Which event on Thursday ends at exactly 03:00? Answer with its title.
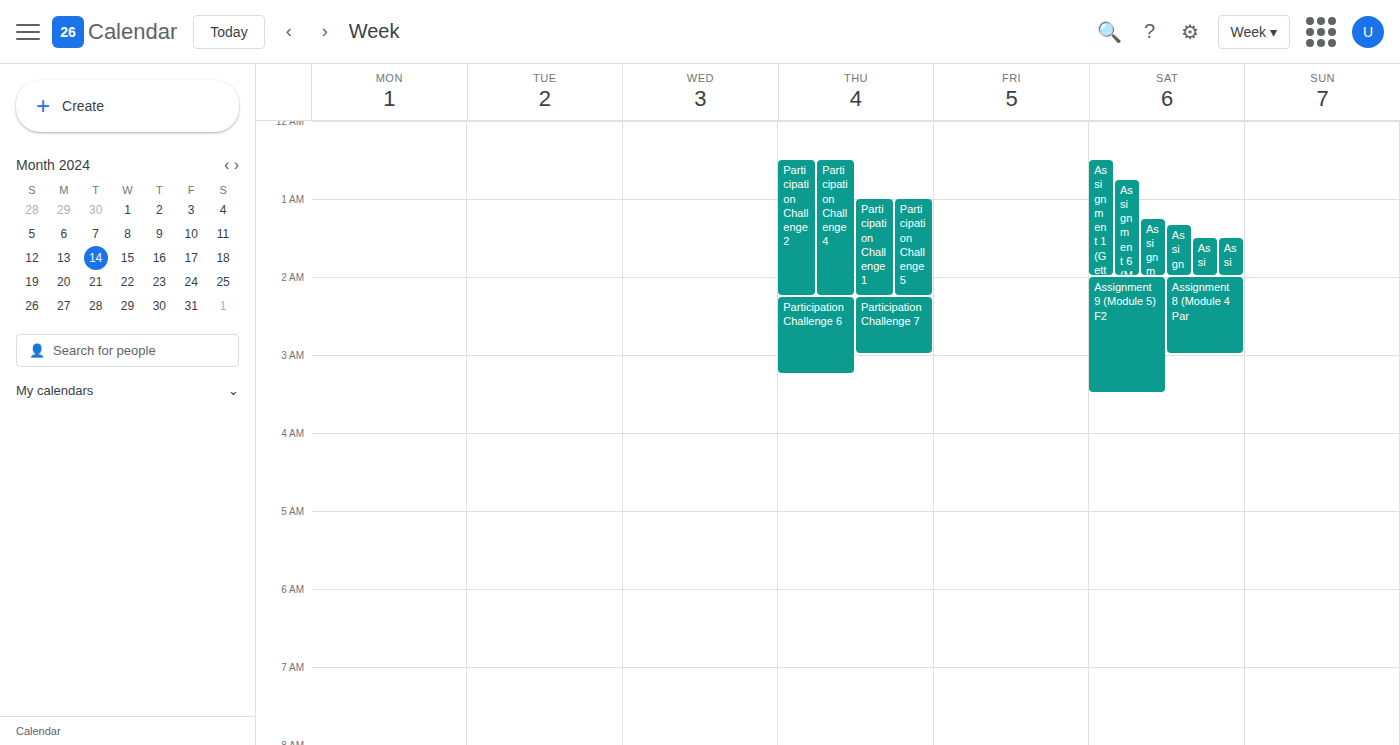
"Participation Challenge 7"